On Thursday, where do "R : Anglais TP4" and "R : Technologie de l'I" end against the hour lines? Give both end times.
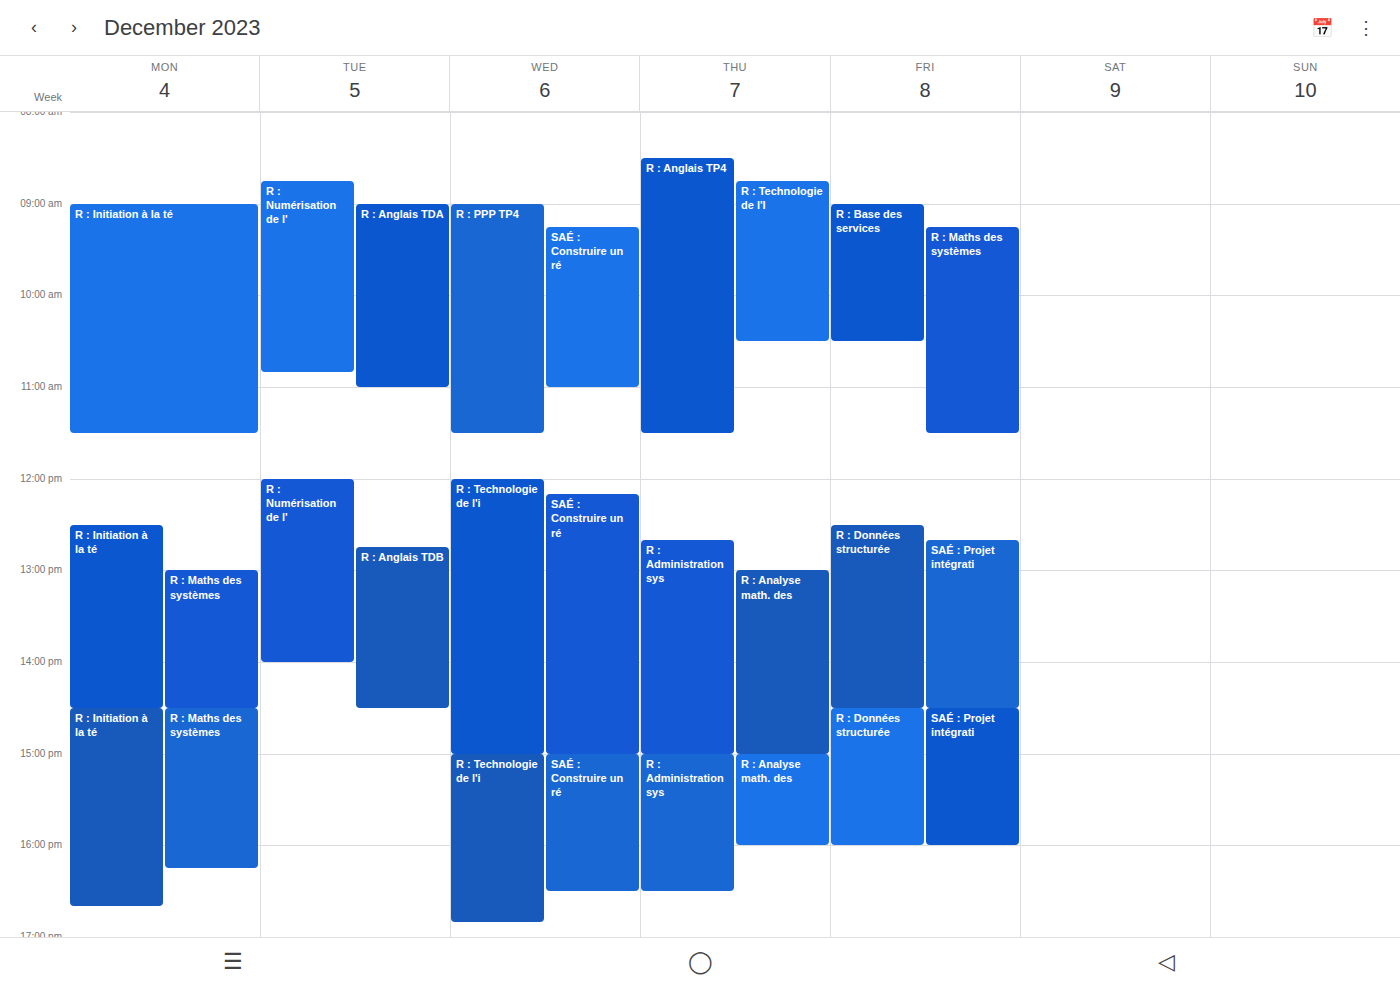
"R : Anglais TP4": 11:30 AM, halfway between the 11 AM and 12 PM lines. "R : Technologie de l'I": 10:30 AM, halfway between the 10 AM and 11 AM lines.